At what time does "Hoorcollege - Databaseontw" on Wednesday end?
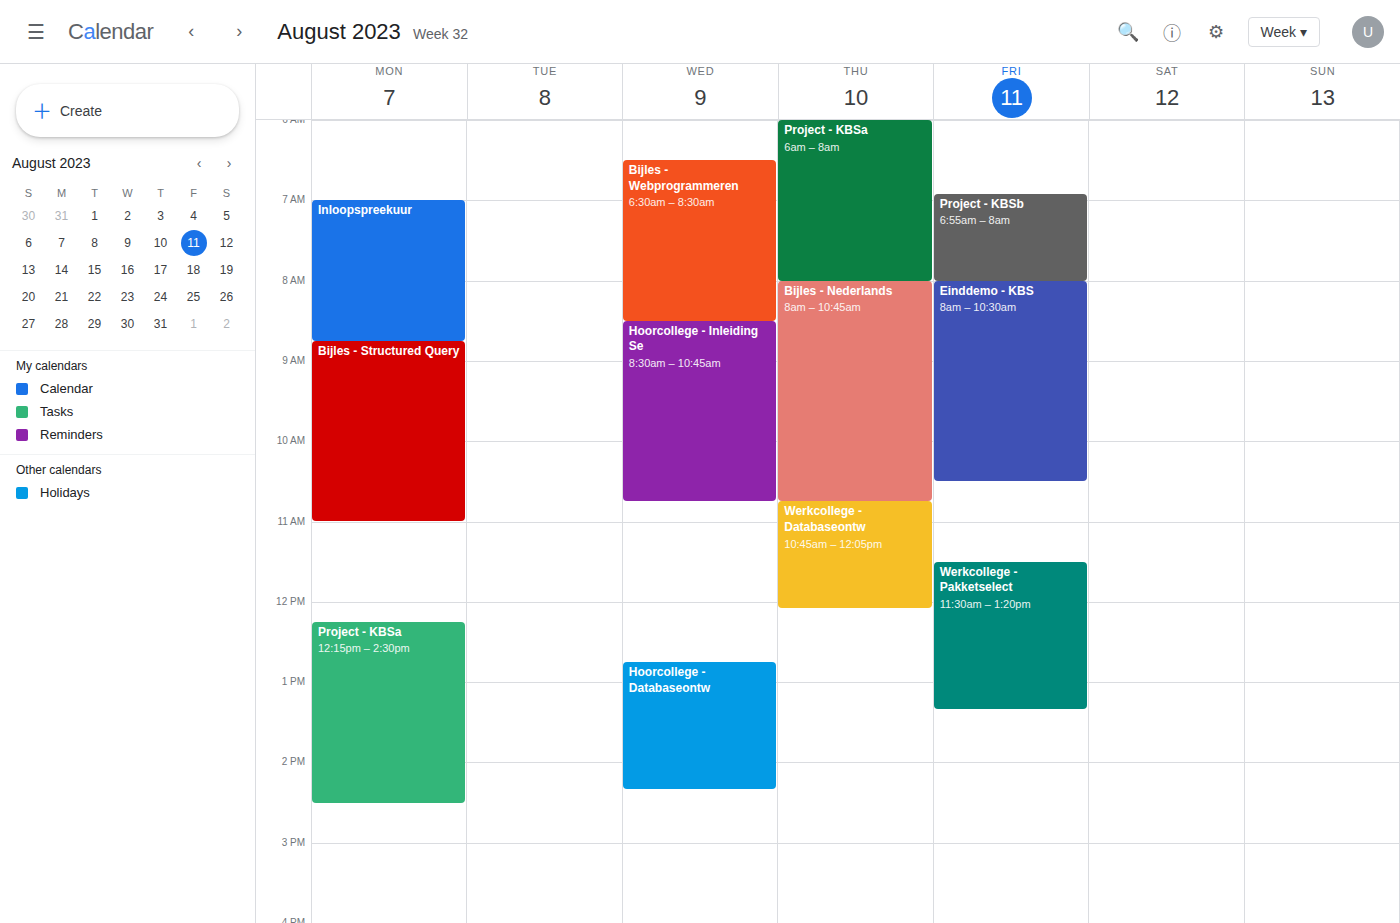
2:20 PM